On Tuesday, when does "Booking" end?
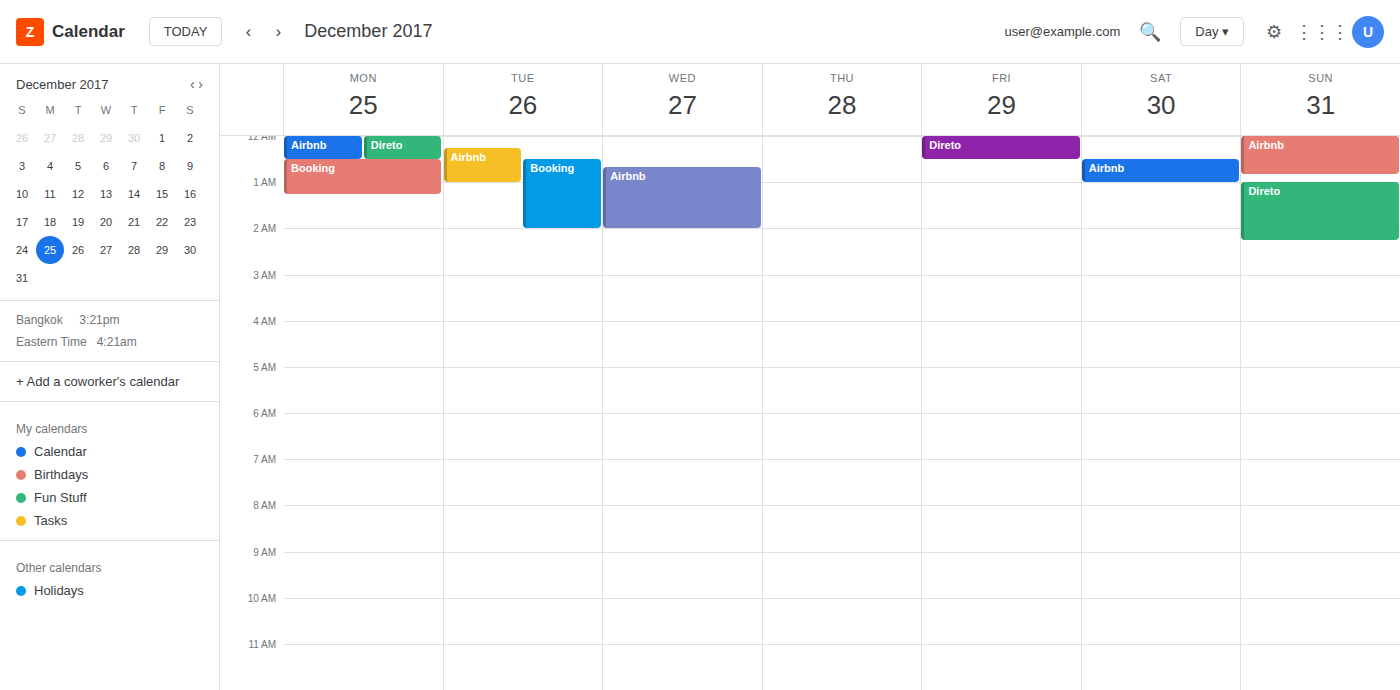
2:00 AM